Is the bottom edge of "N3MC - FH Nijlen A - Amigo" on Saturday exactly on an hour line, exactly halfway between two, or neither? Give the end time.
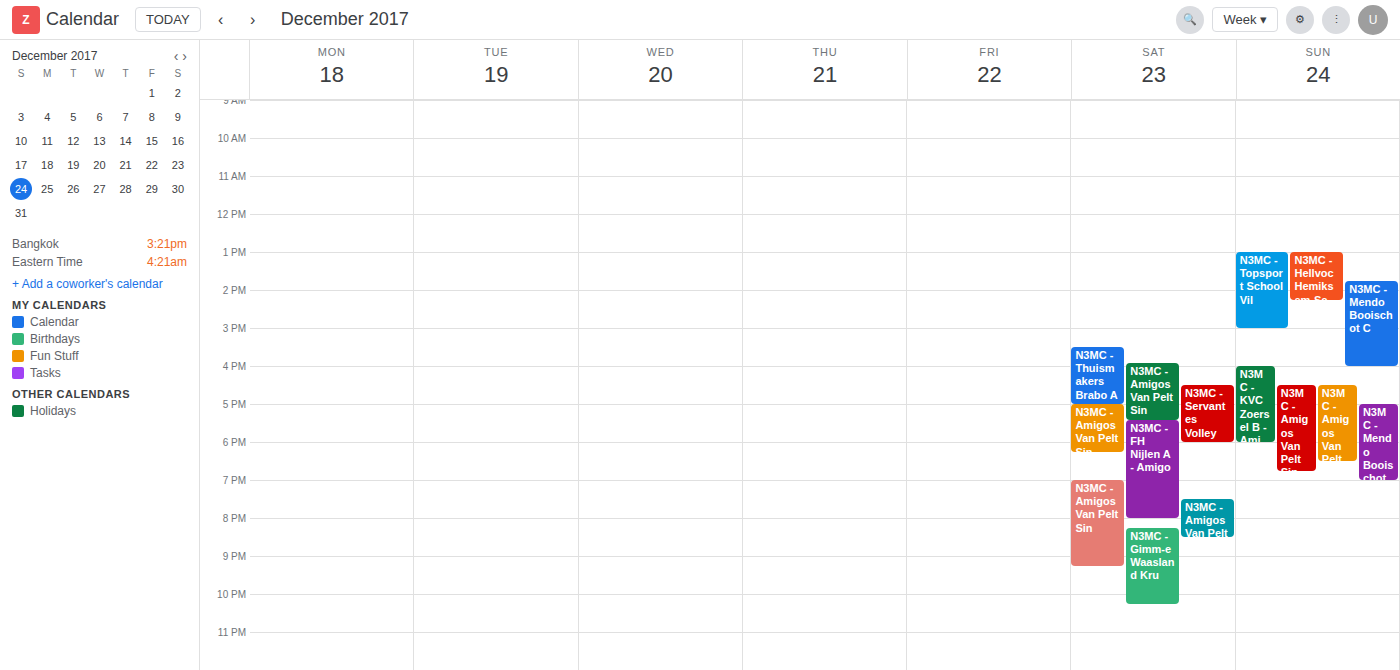
8:00 PM -- exactly on the 8 PM line.